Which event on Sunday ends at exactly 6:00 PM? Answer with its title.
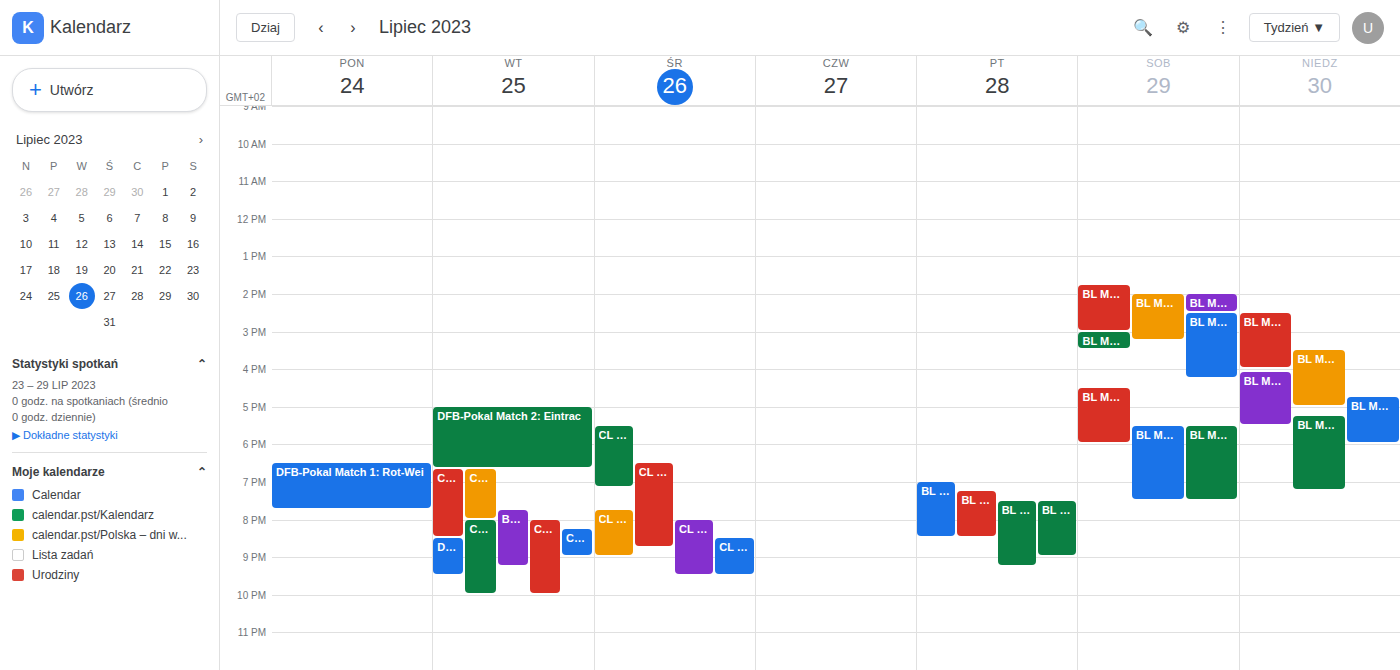
"BL Match 20: Borussia Dort"